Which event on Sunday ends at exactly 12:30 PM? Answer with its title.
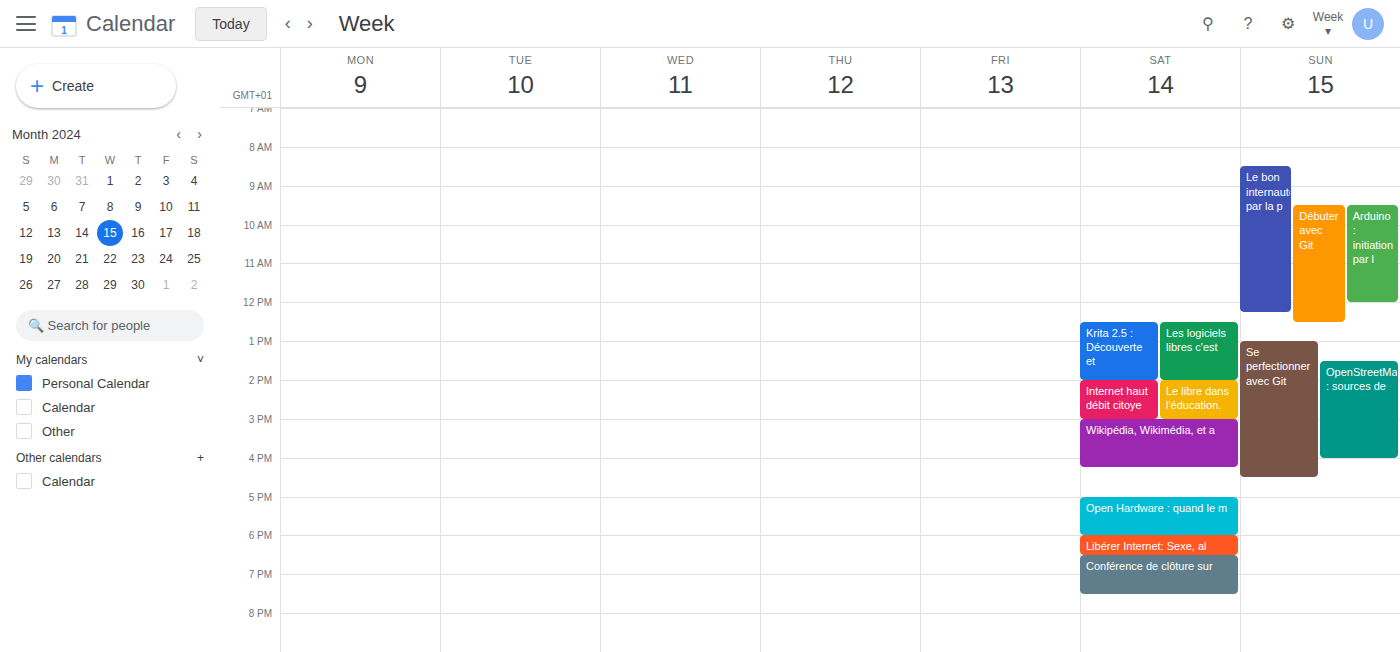
"Débuter avec Git"